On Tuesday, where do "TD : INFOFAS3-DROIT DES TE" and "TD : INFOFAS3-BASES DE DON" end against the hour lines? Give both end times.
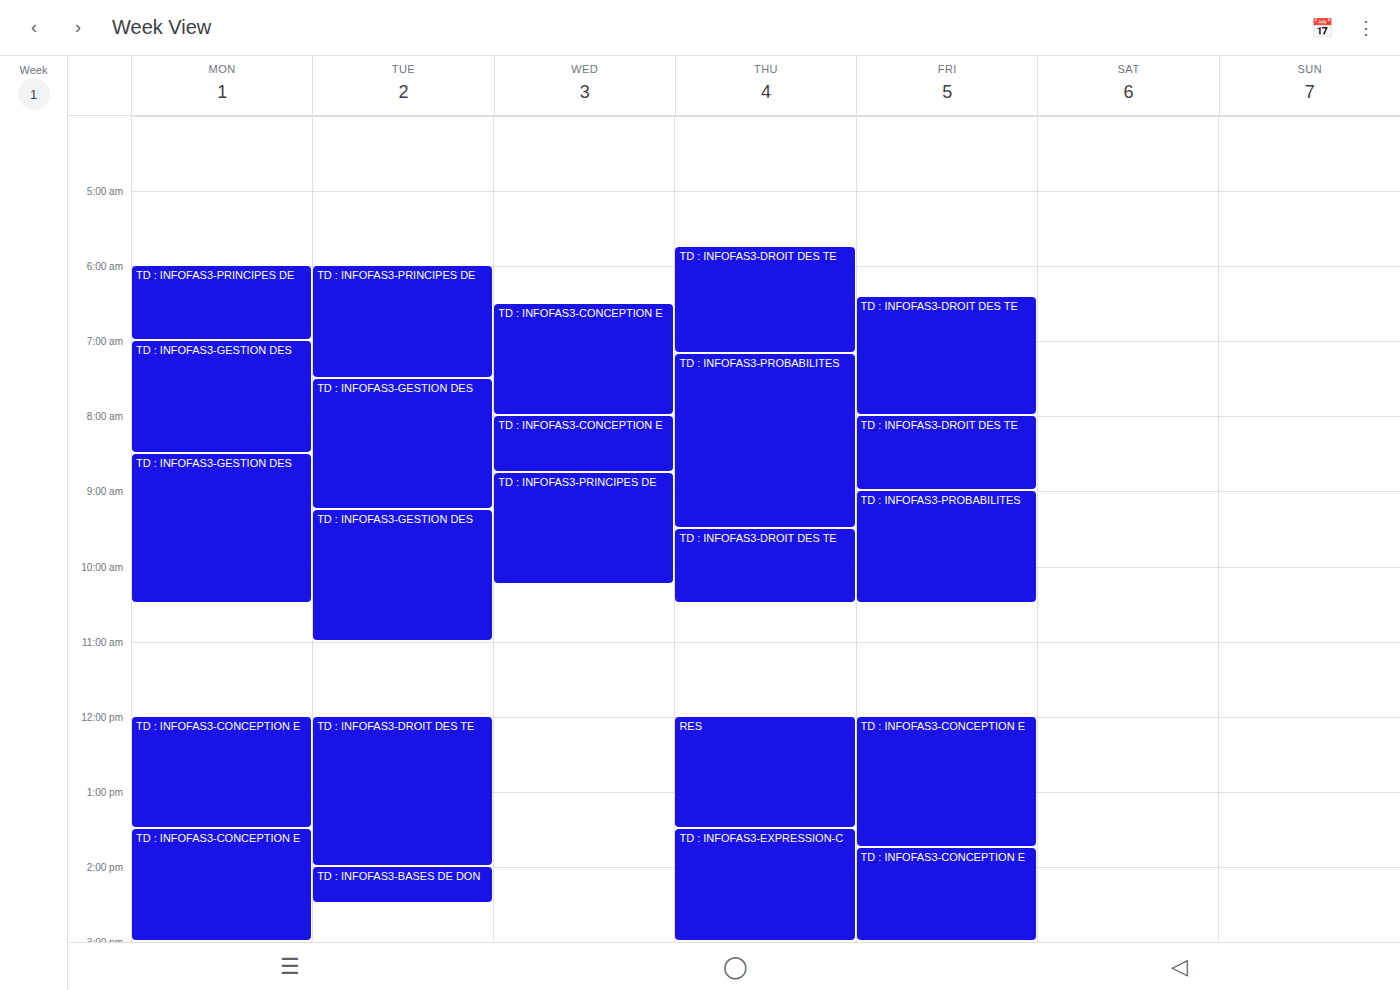
"TD : INFOFAS3-DROIT DES TE": 2:00 PM, exactly on the 2 PM line. "TD : INFOFAS3-BASES DE DON": 2:30 PM, halfway between the 2 PM and 3 PM lines.